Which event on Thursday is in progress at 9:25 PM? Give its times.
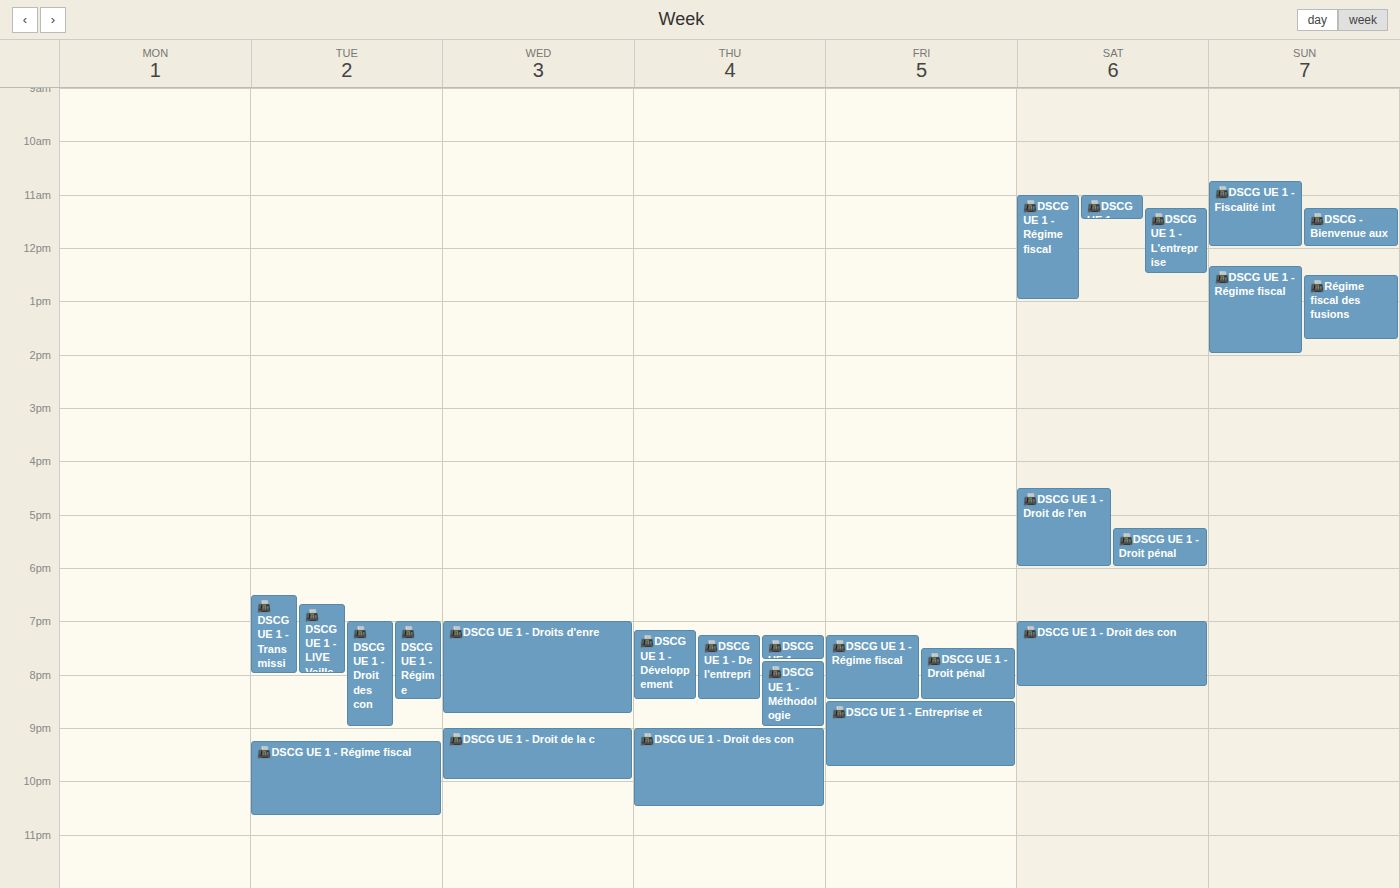
"📠DSCG UE 1 - Droit des con", 9:00 PM to 10:30 PM